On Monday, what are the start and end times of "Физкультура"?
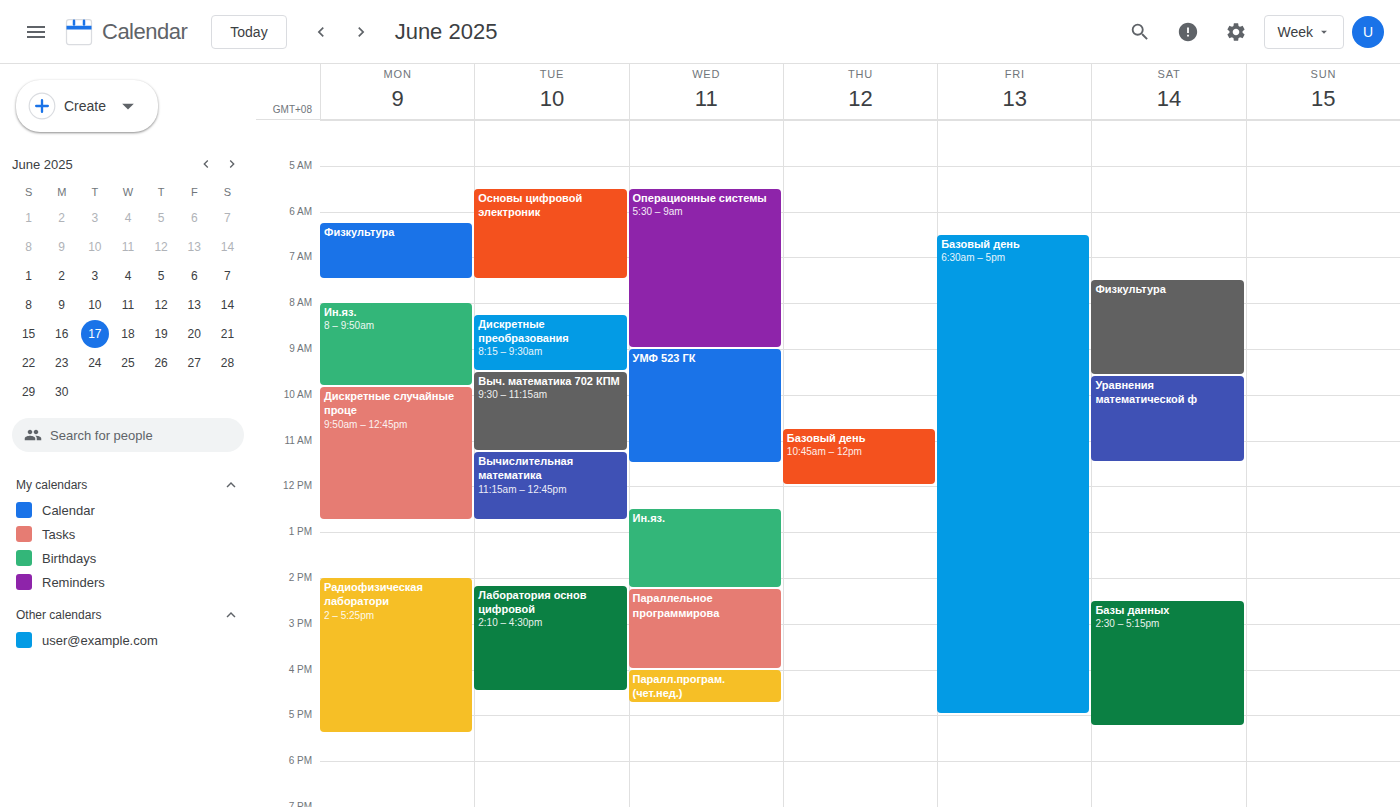
6:15 AM to 7:30 AM